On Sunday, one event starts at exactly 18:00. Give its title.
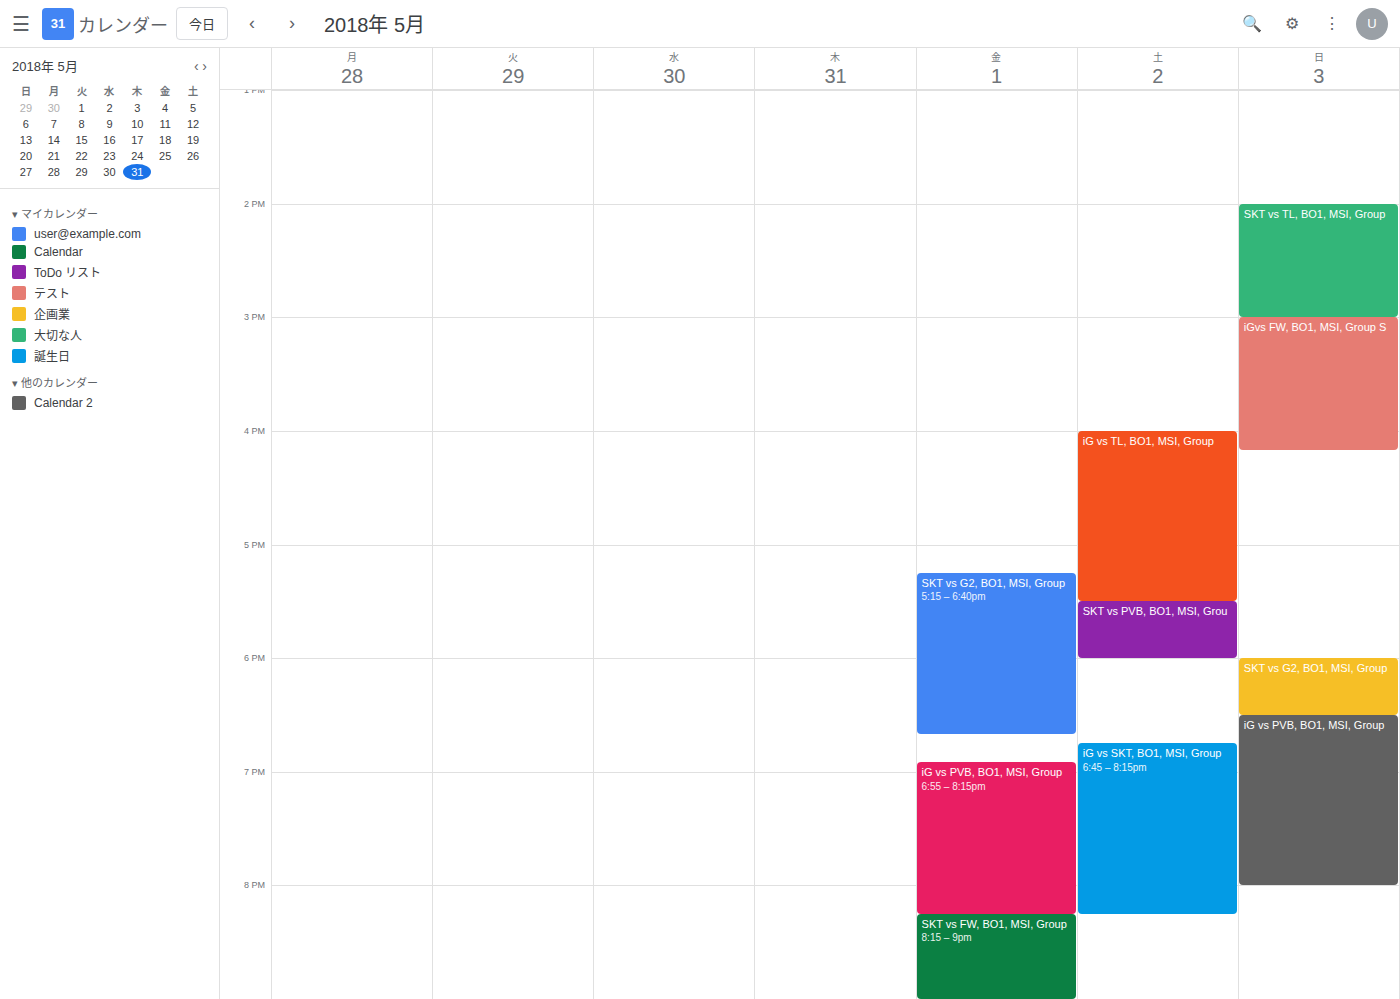
"SKT vs G2, BO1, MSI, Group"